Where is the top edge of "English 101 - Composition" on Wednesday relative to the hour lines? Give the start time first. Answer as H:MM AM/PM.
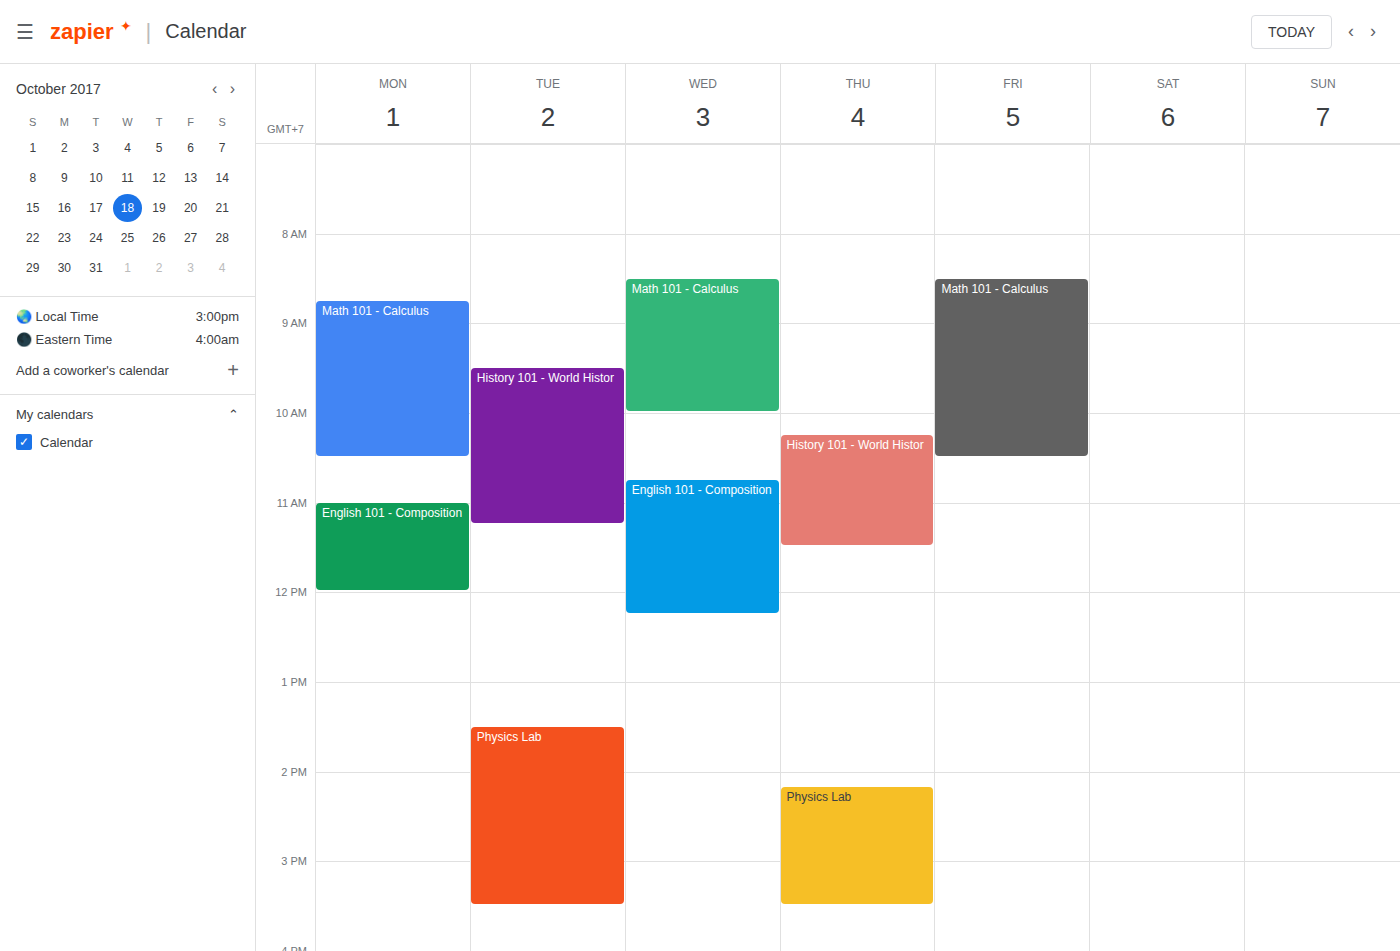
10:45 AM -- neither: three quarters of the way from the 10 AM line to the 11 AM line.